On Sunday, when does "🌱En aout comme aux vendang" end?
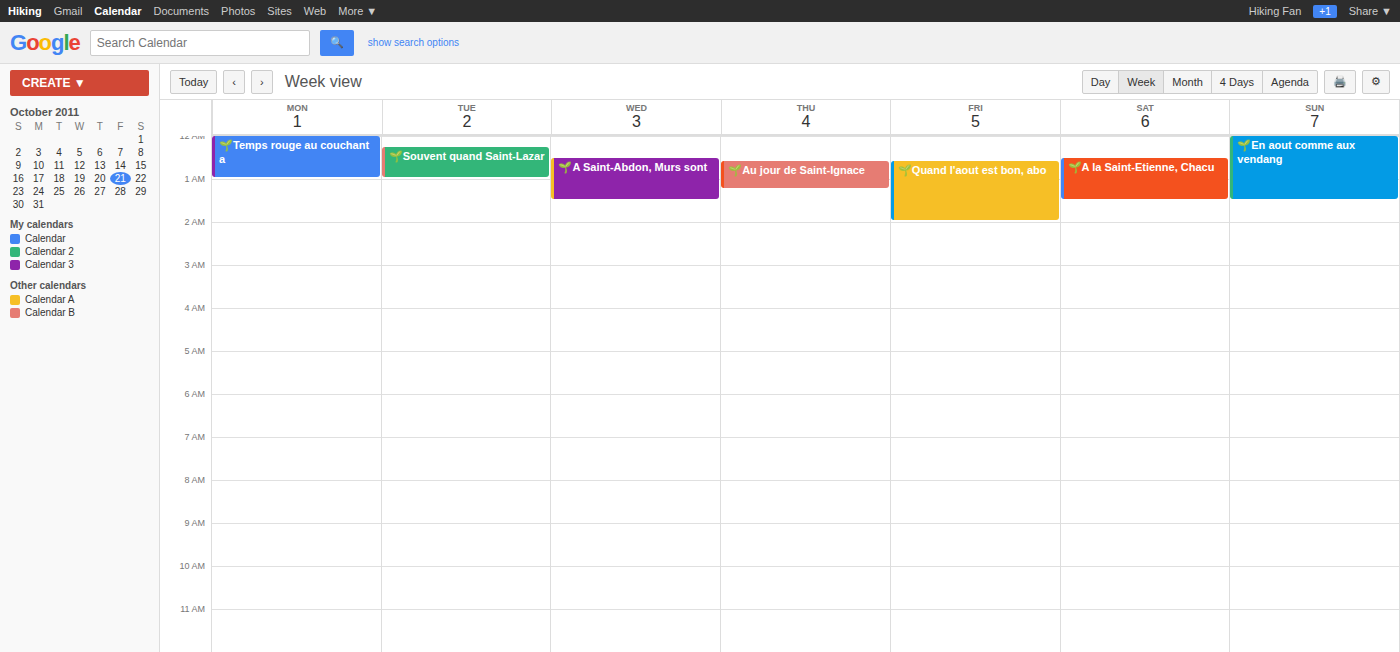
1:30 AM